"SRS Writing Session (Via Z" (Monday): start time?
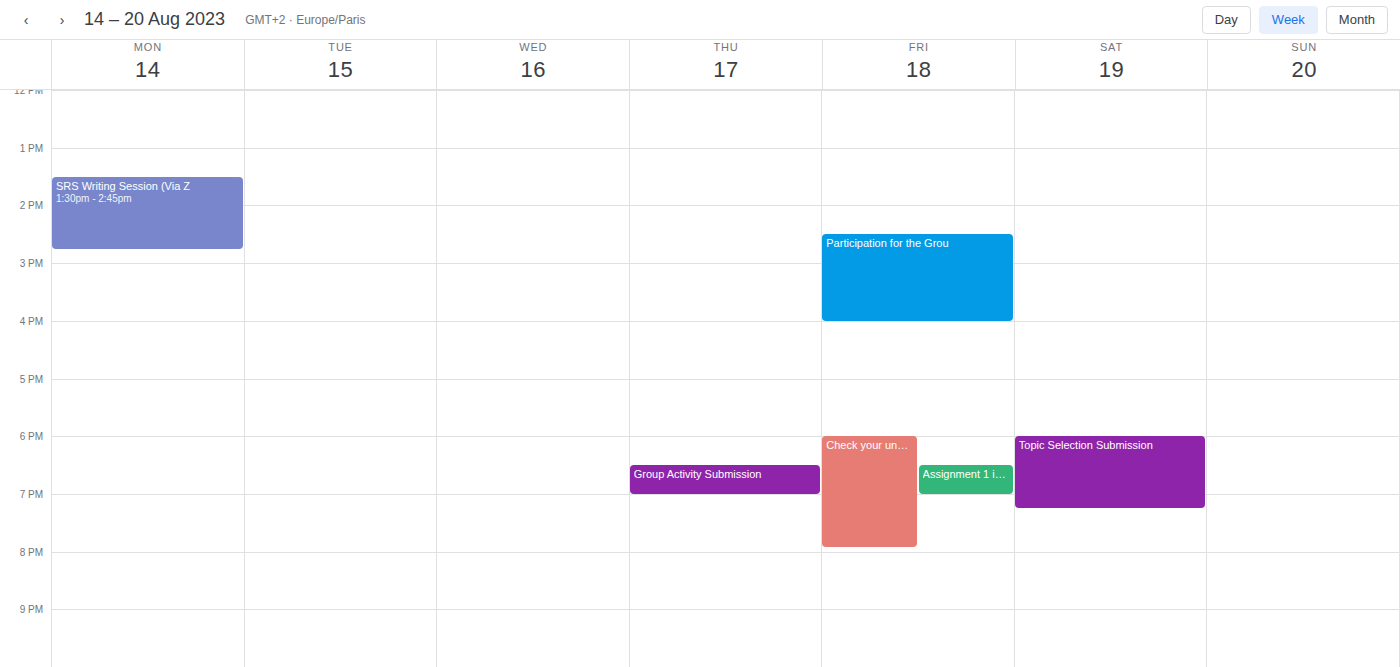
1:30 PM